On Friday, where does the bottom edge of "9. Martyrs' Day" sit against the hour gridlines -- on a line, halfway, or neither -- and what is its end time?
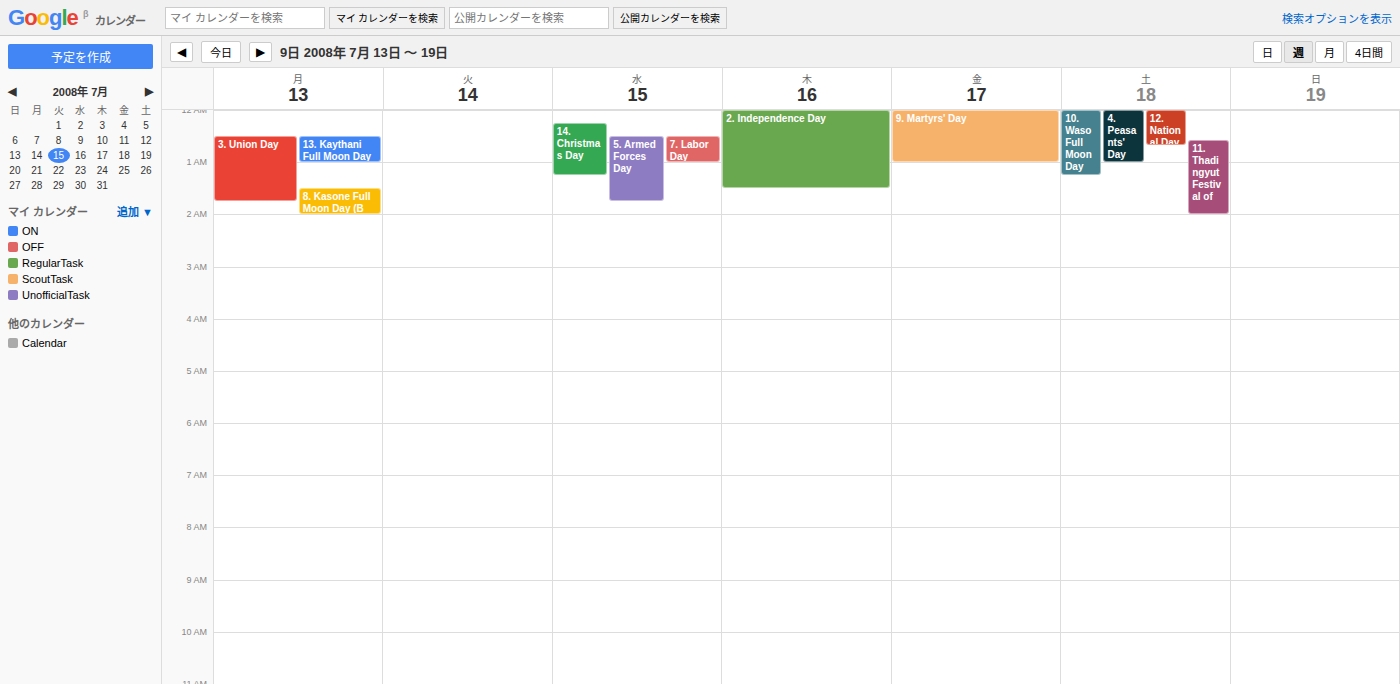
1:00 AM -- exactly on the 1 AM line.